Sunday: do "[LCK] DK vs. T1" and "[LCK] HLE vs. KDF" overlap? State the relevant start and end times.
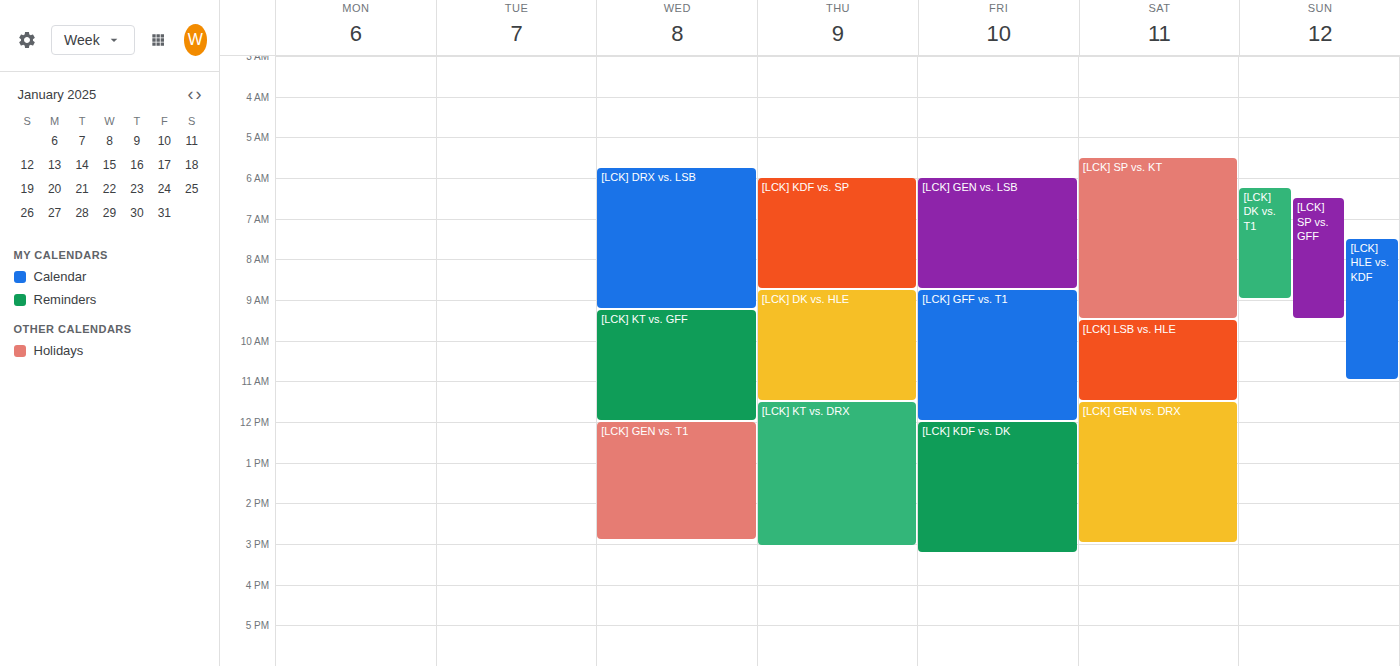
"[LCK] HLE vs. KDF" starts at 7:30 AM, before "[LCK] DK vs. T1" ends at 9:00 AM -- they overlap.